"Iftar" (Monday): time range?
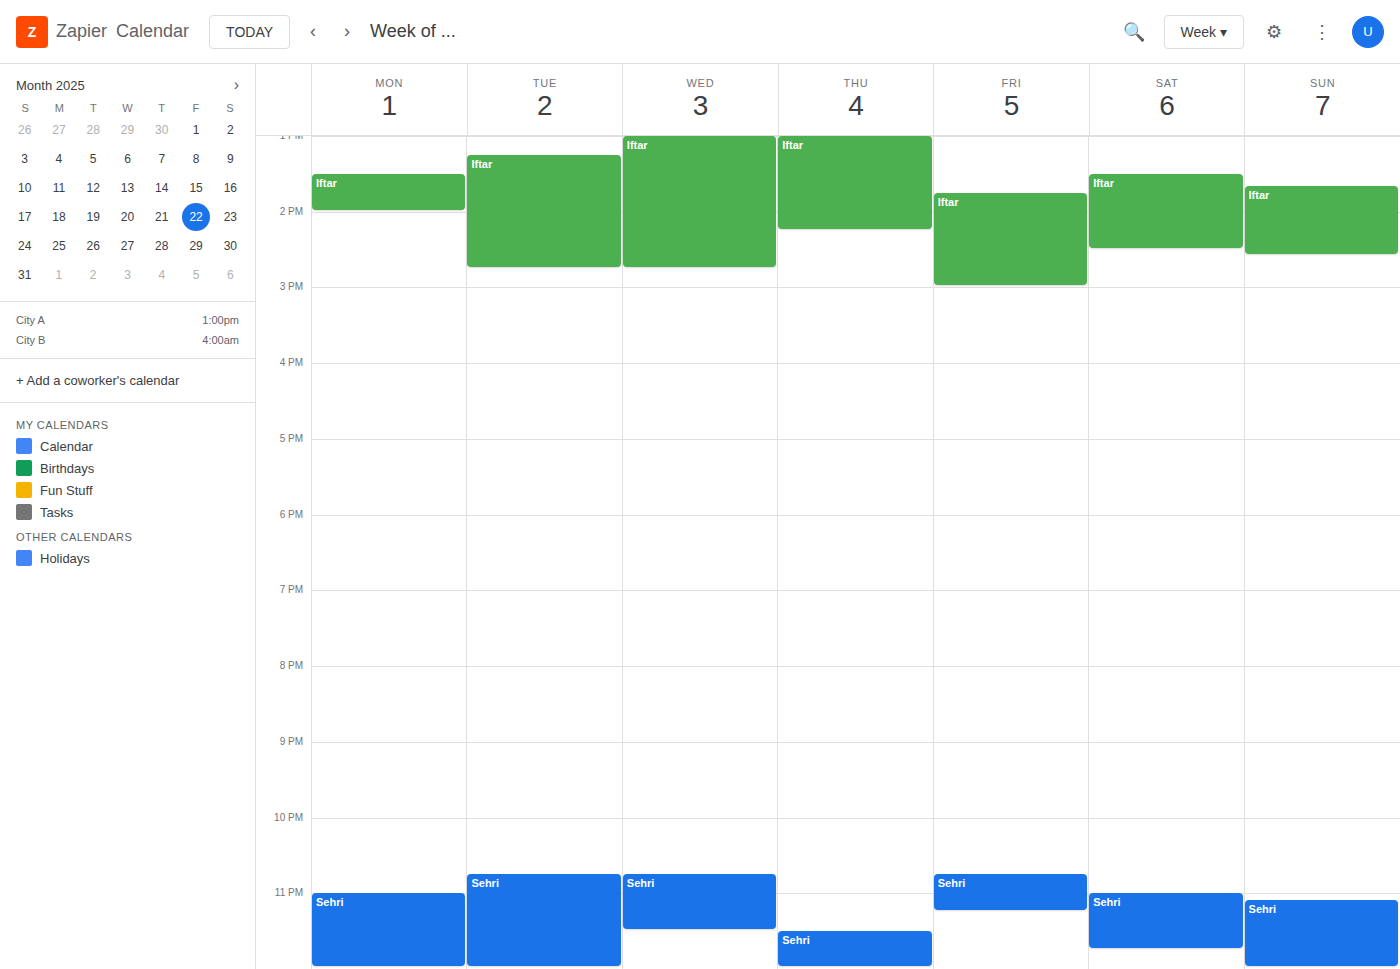
1:30 PM to 2:00 PM